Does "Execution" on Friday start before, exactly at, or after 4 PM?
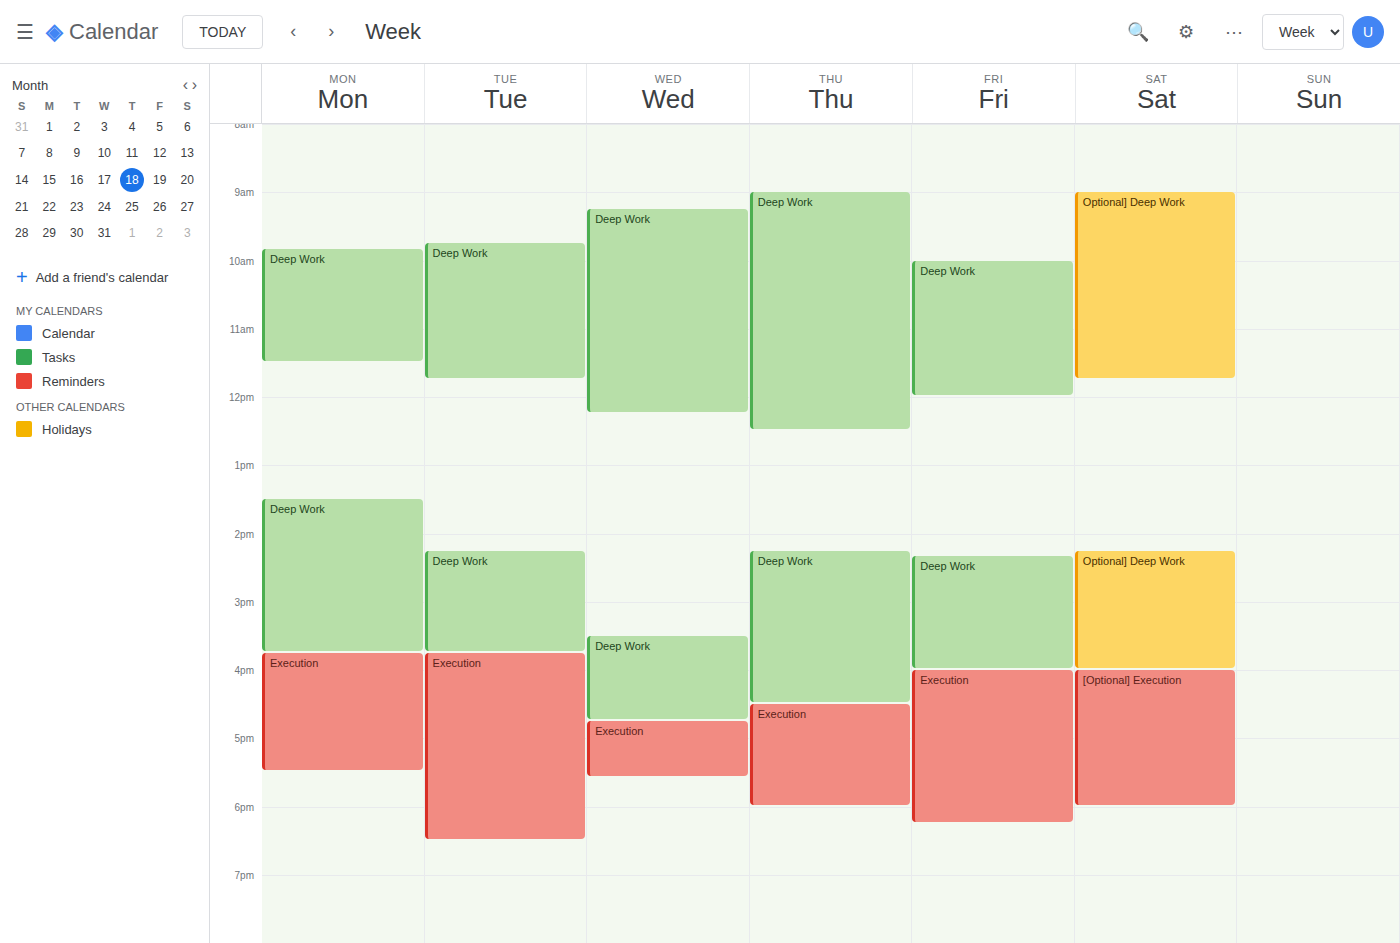
4:00 PM -- exactly at 4 PM, on the 4 PM line.